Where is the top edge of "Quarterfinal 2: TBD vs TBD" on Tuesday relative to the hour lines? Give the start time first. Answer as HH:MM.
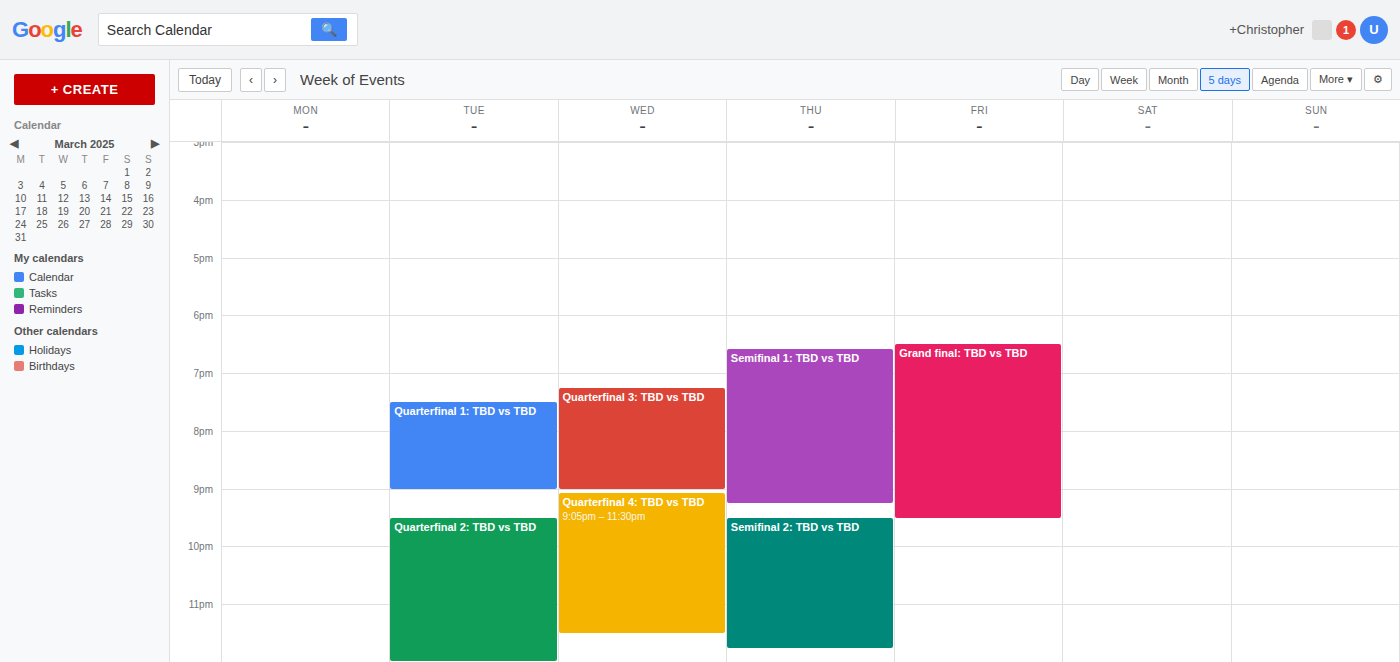
21:30 -- halfway between the 21:00 and 22:00 lines.